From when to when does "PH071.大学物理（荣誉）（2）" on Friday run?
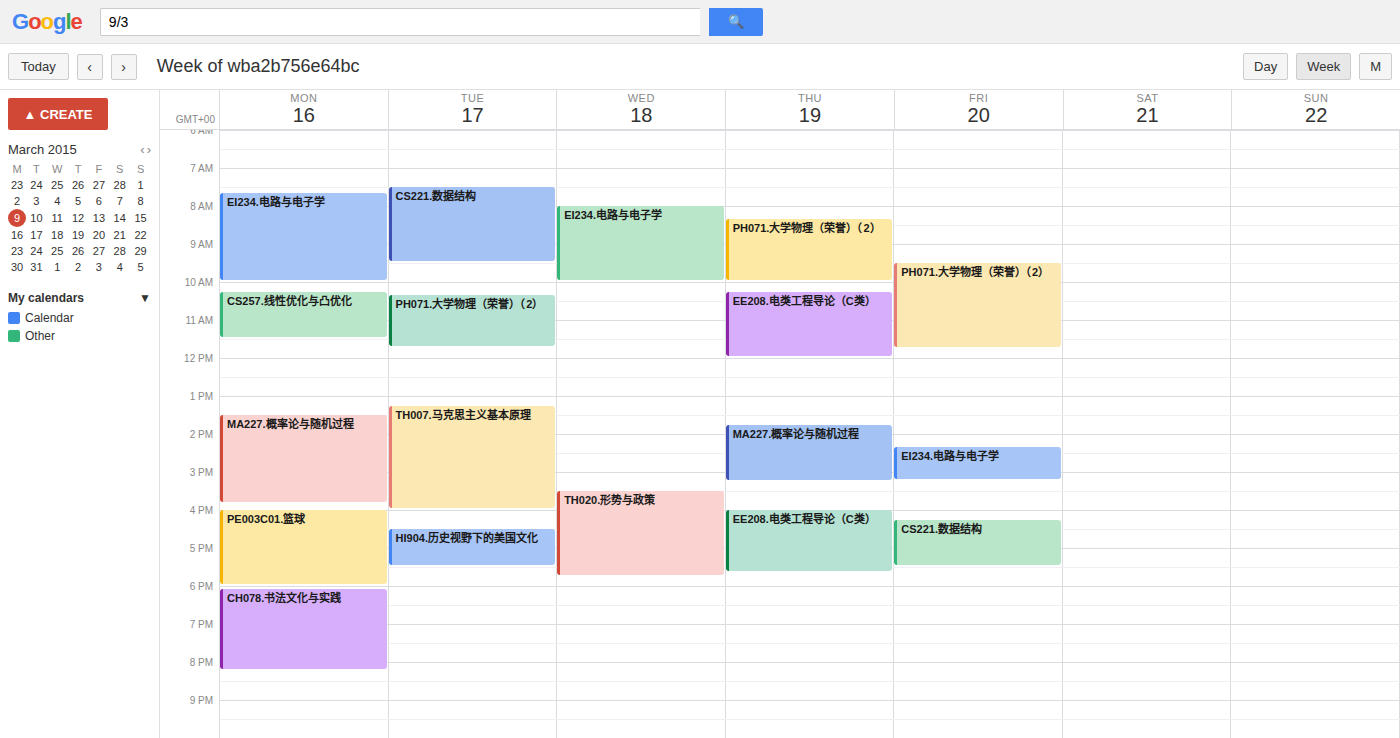
9:30 AM to 11:45 AM